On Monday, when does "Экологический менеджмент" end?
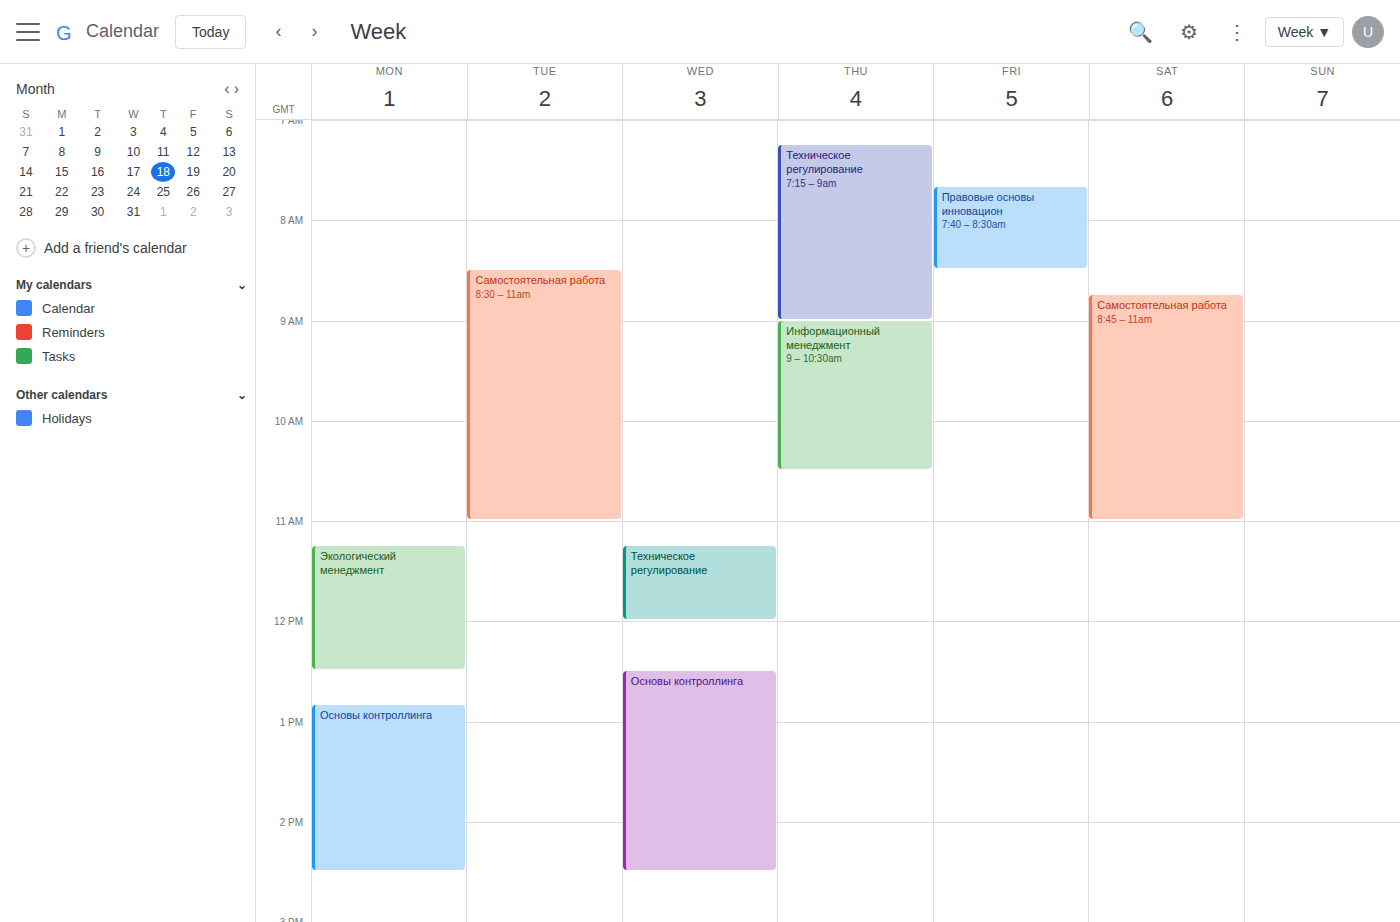
12:30